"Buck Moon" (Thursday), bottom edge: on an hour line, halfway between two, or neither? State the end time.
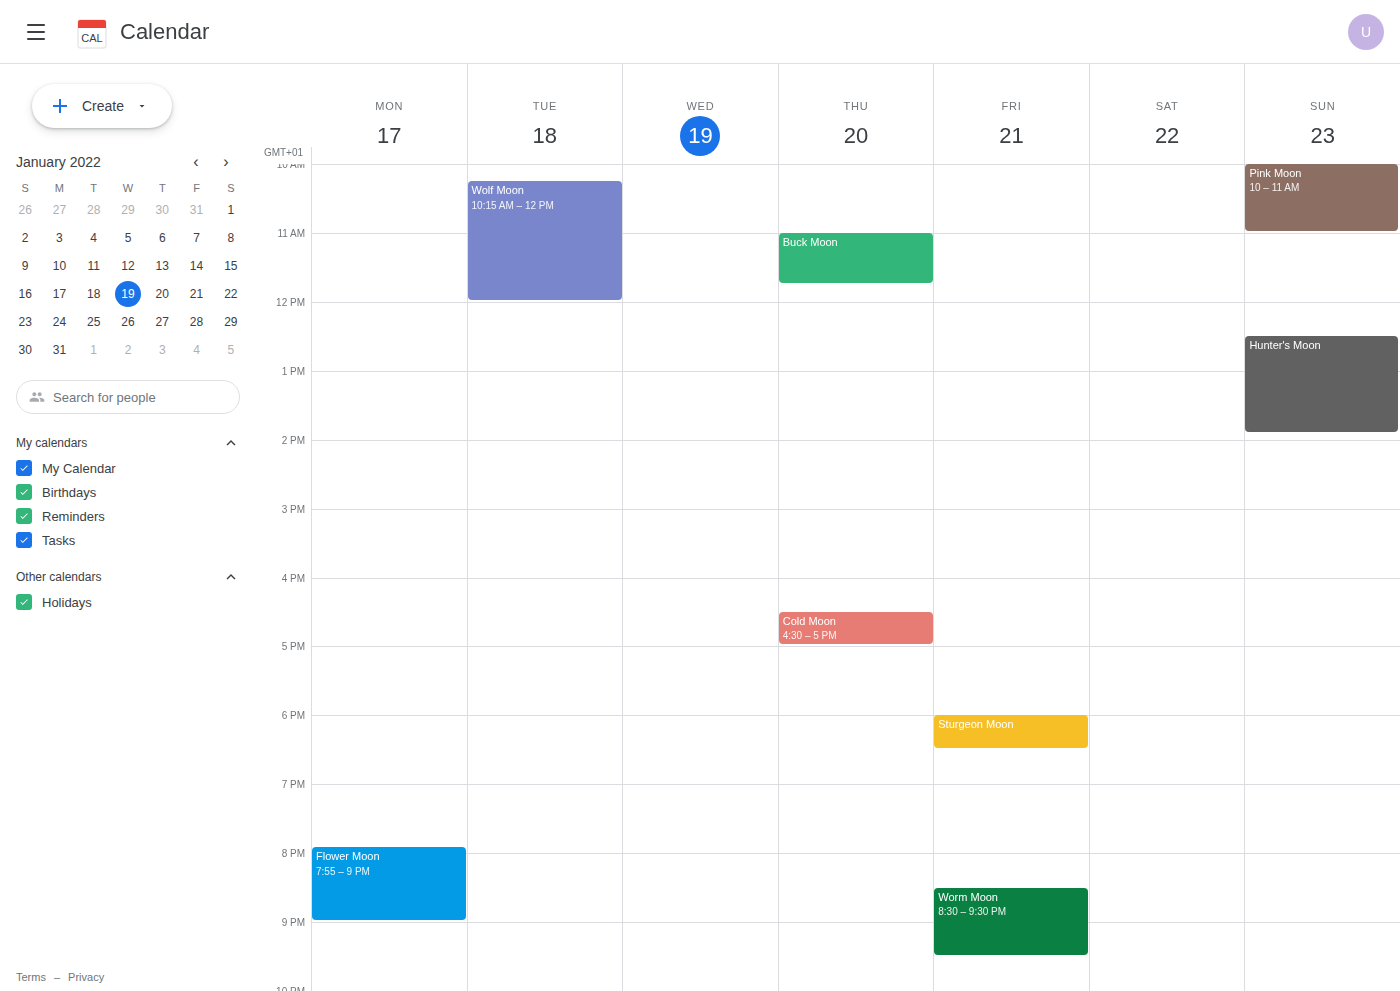
11:45 AM -- neither: three quarters of the way from the 11 AM line to the 12 PM line.